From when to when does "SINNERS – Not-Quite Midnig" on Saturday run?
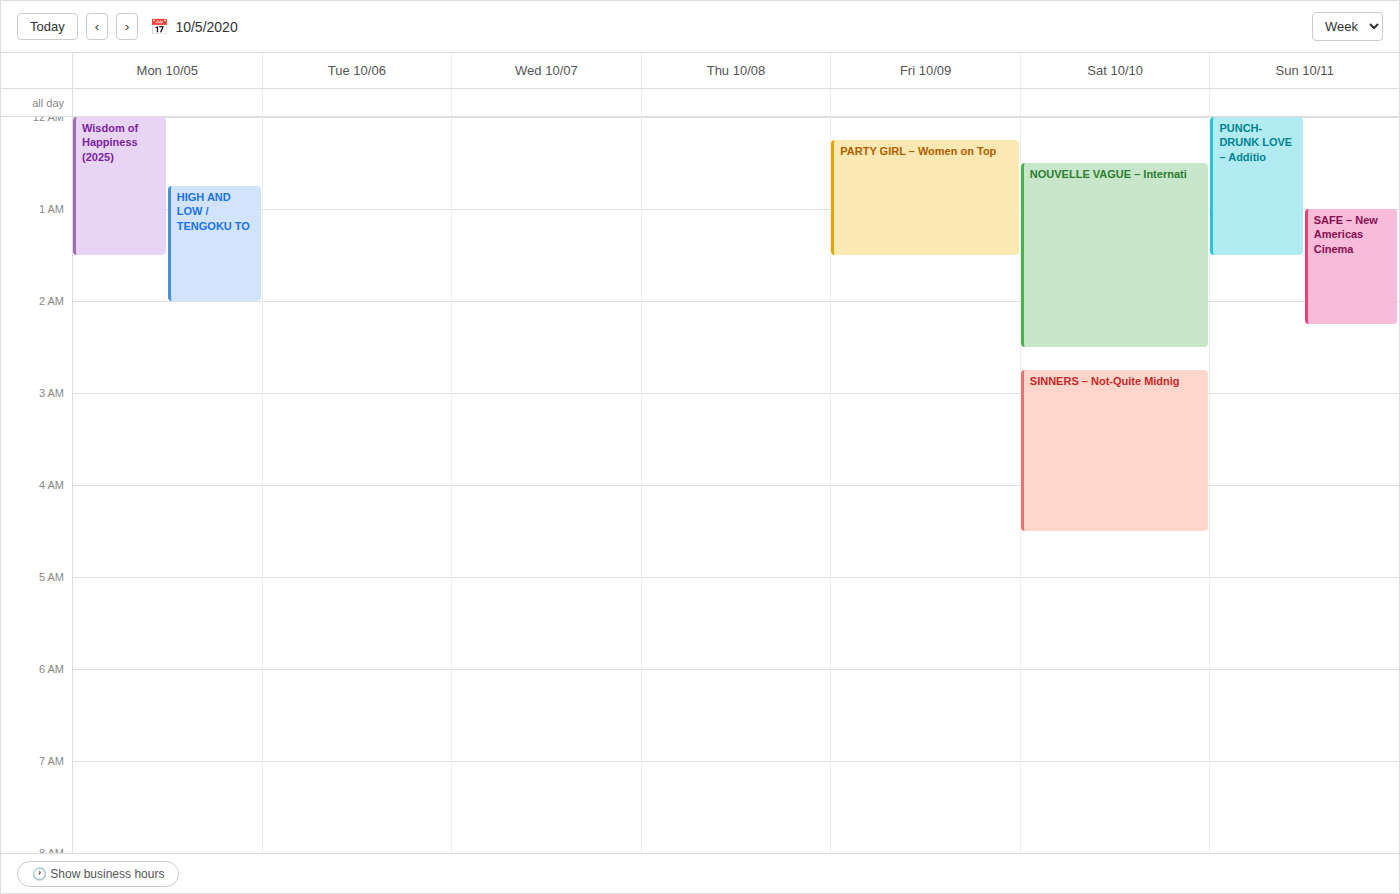
2:45 AM to 4:30 AM